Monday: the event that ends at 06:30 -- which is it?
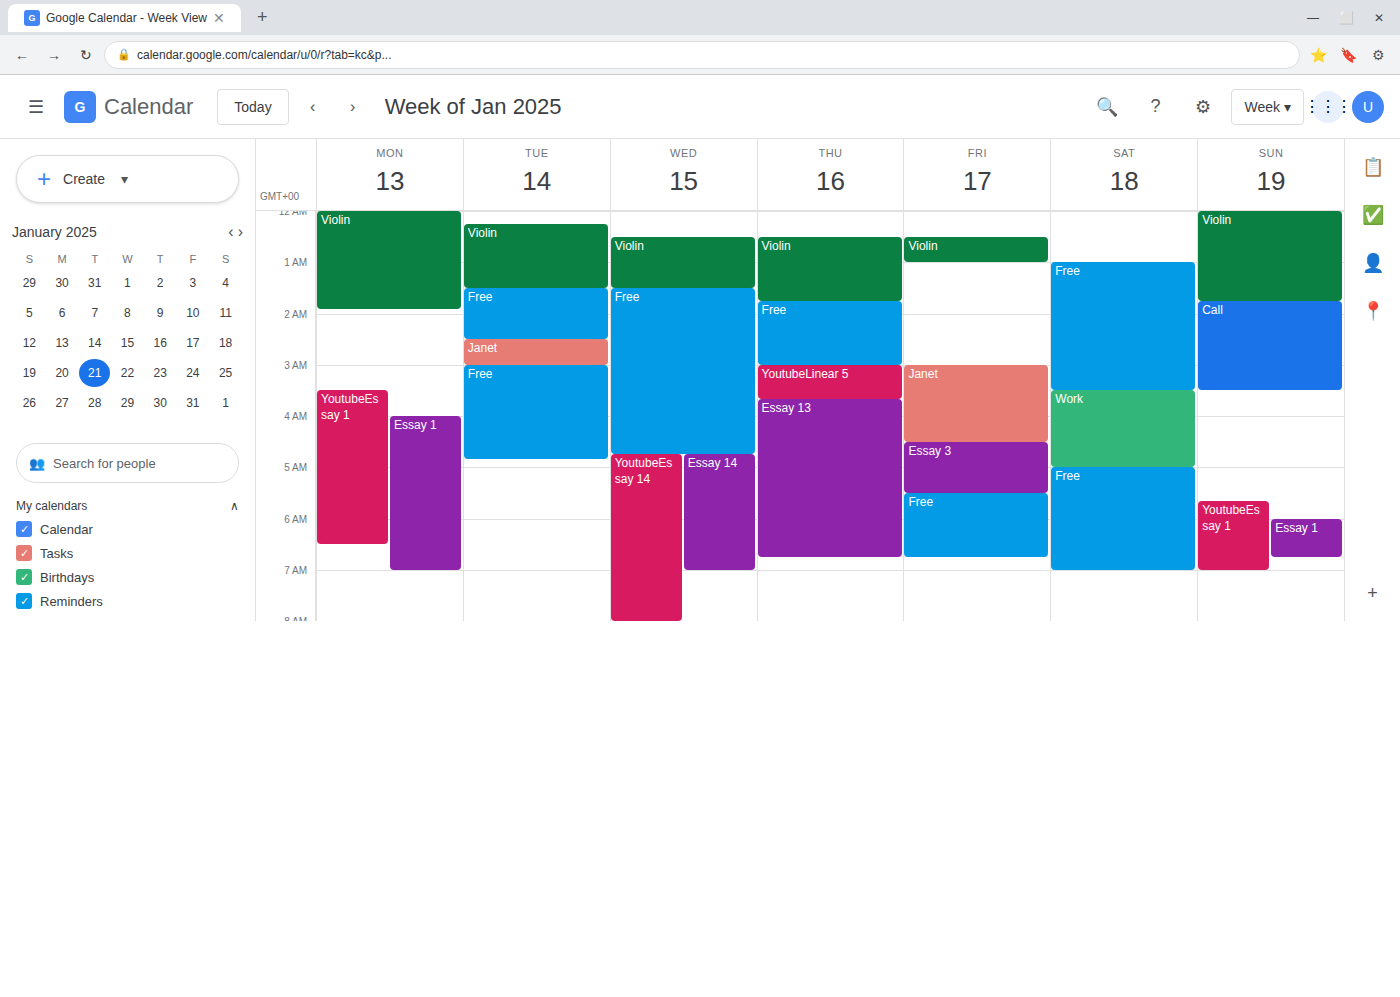
"YoutubeEssay 1"